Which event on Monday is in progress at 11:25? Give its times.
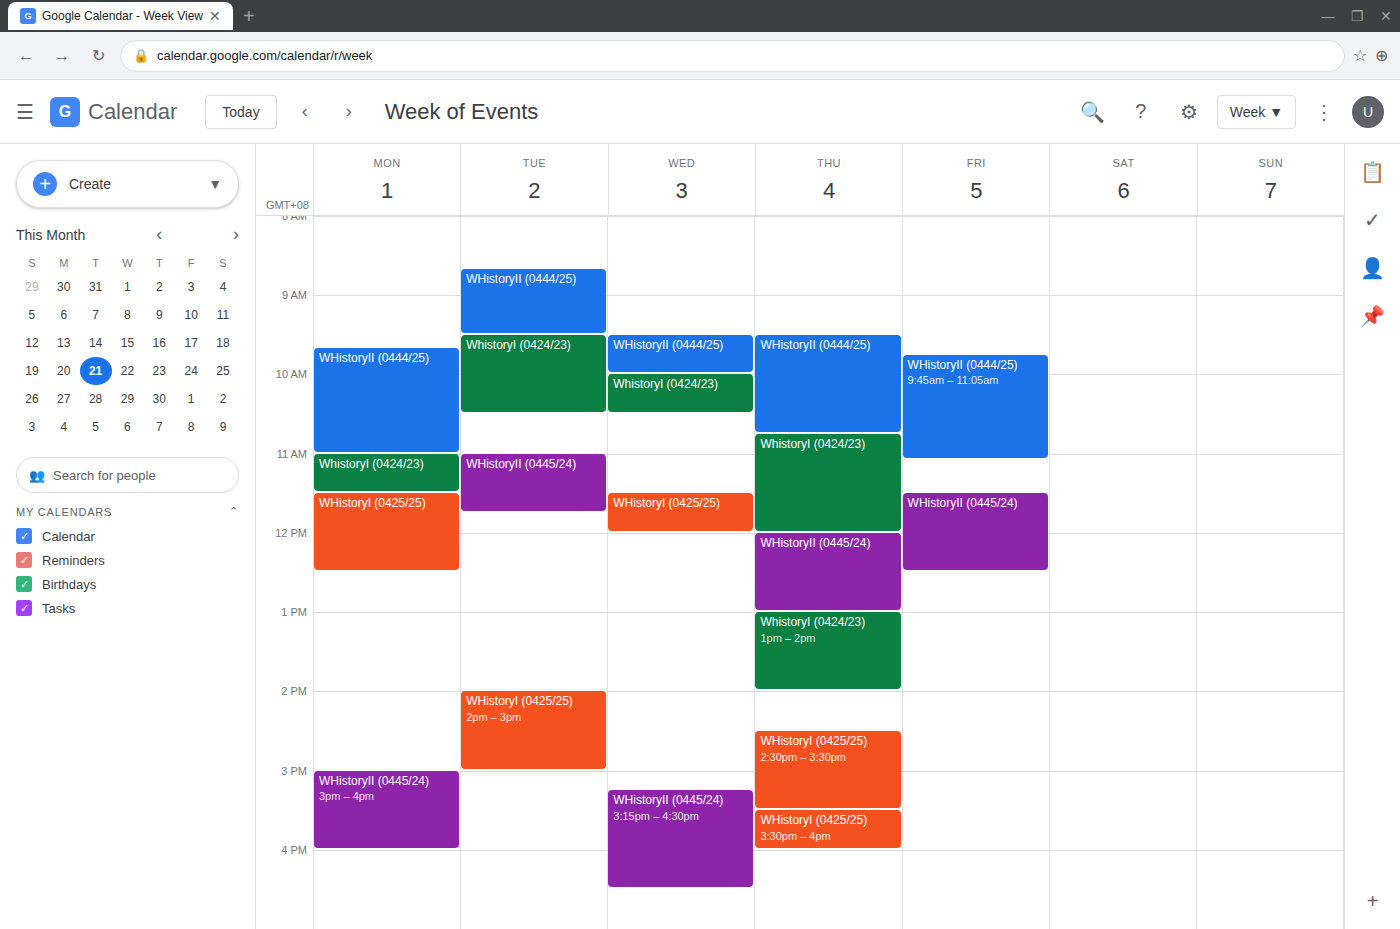
"WhistoryI (0424/23)", 11:00 to 11:30